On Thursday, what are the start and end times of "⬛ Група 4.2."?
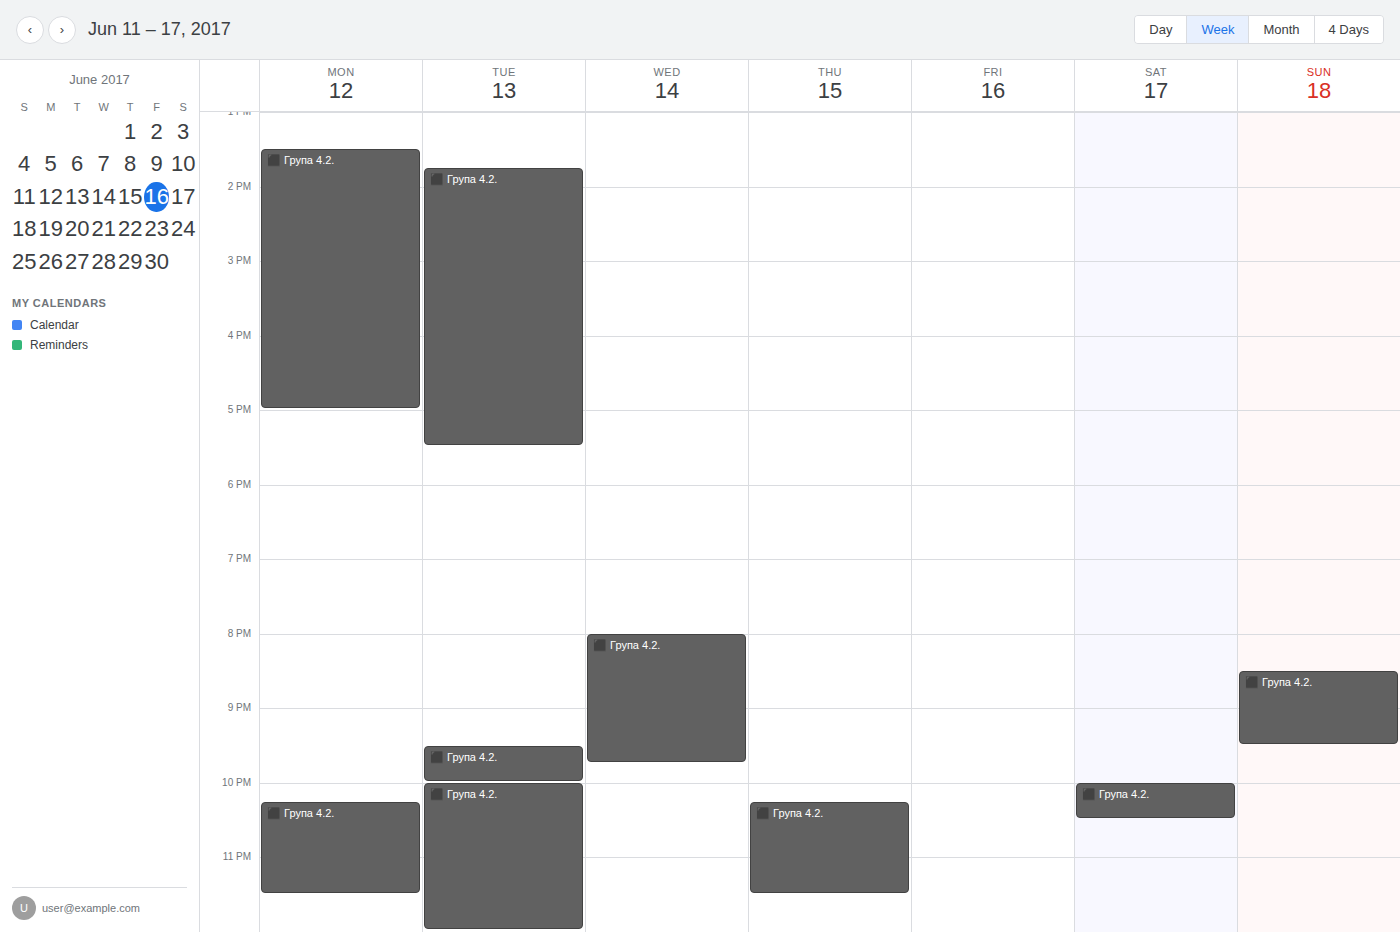
10:15 PM to 11:30 PM